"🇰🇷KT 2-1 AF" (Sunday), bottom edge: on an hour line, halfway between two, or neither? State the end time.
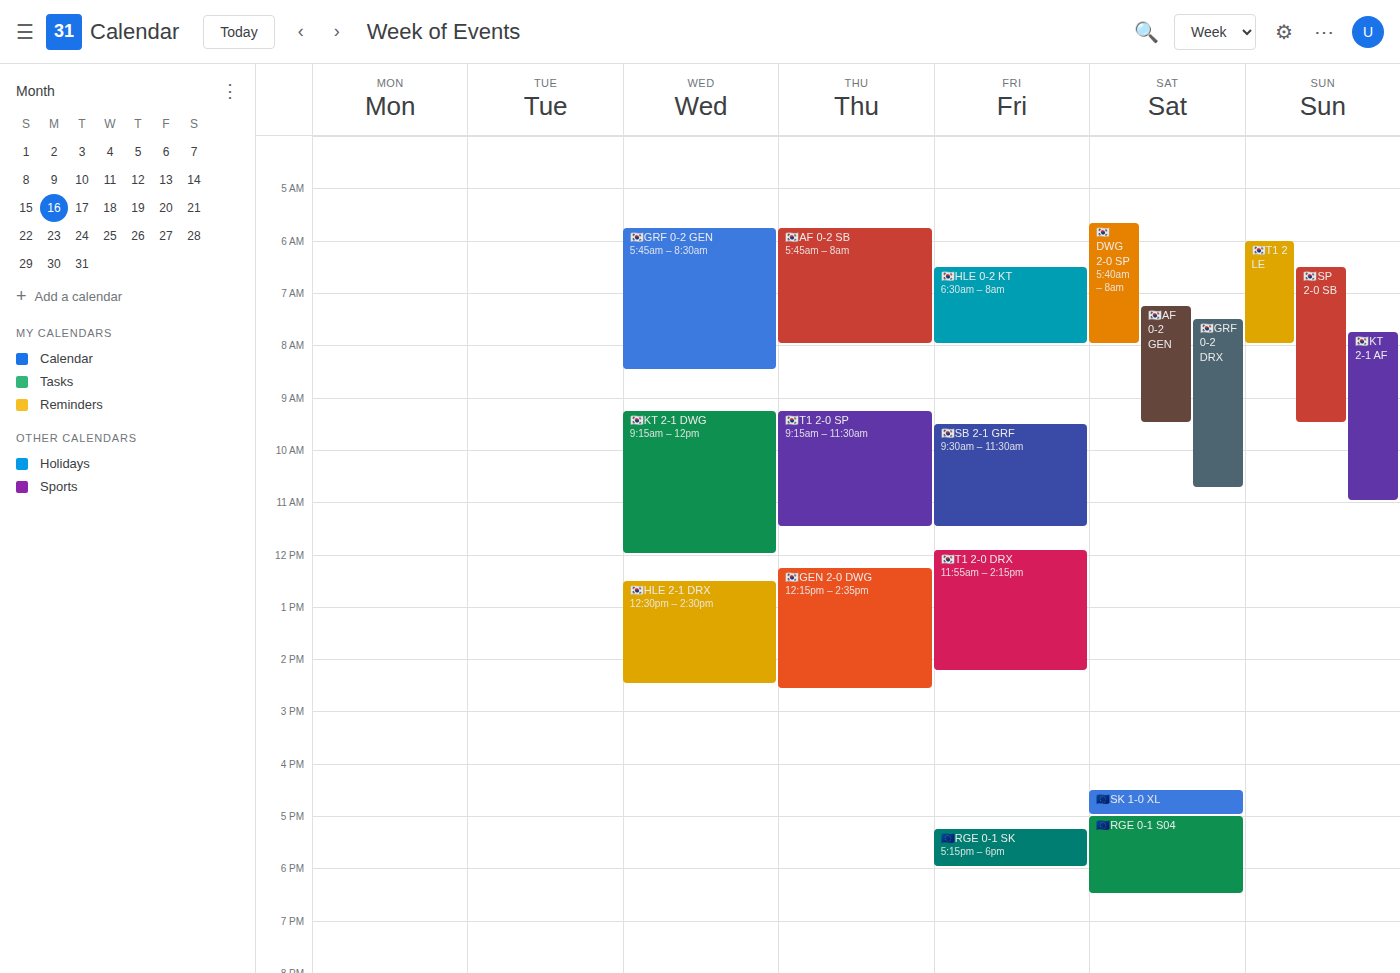
11:00 AM -- exactly on the 11 AM line.